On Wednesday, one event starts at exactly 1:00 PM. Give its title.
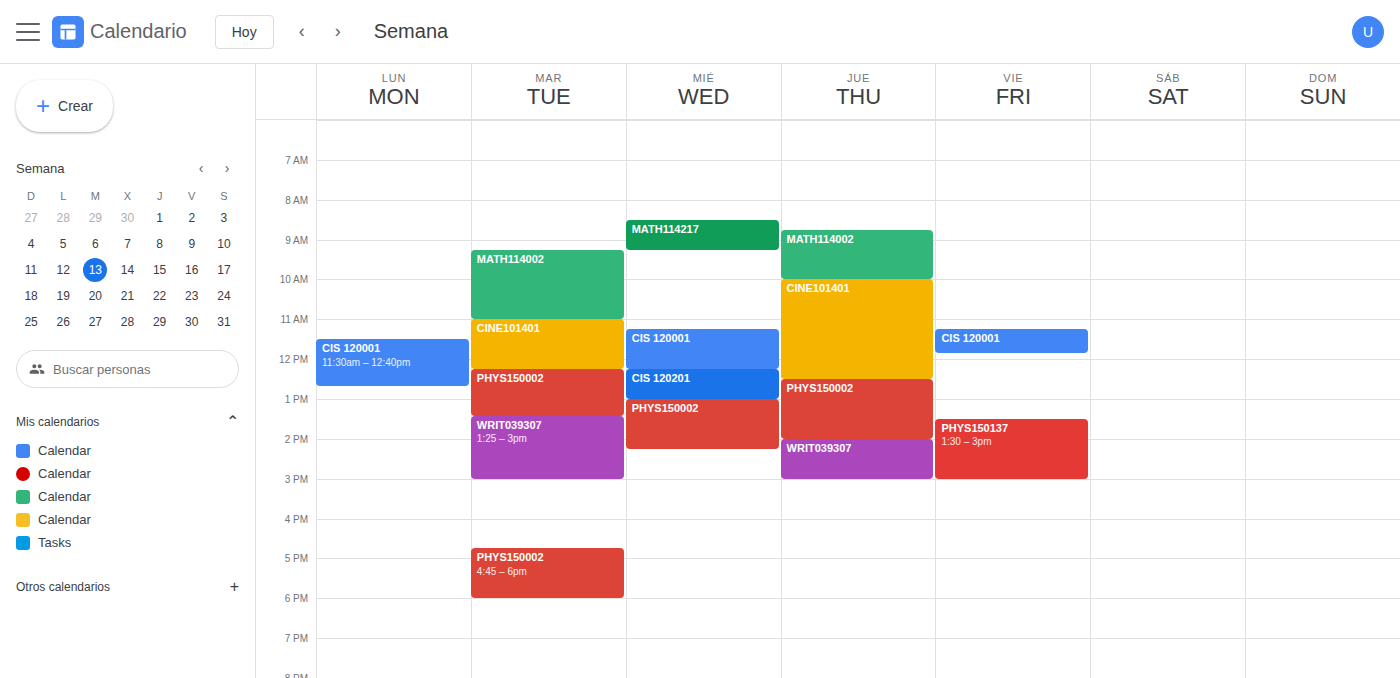
"PHYS150002"